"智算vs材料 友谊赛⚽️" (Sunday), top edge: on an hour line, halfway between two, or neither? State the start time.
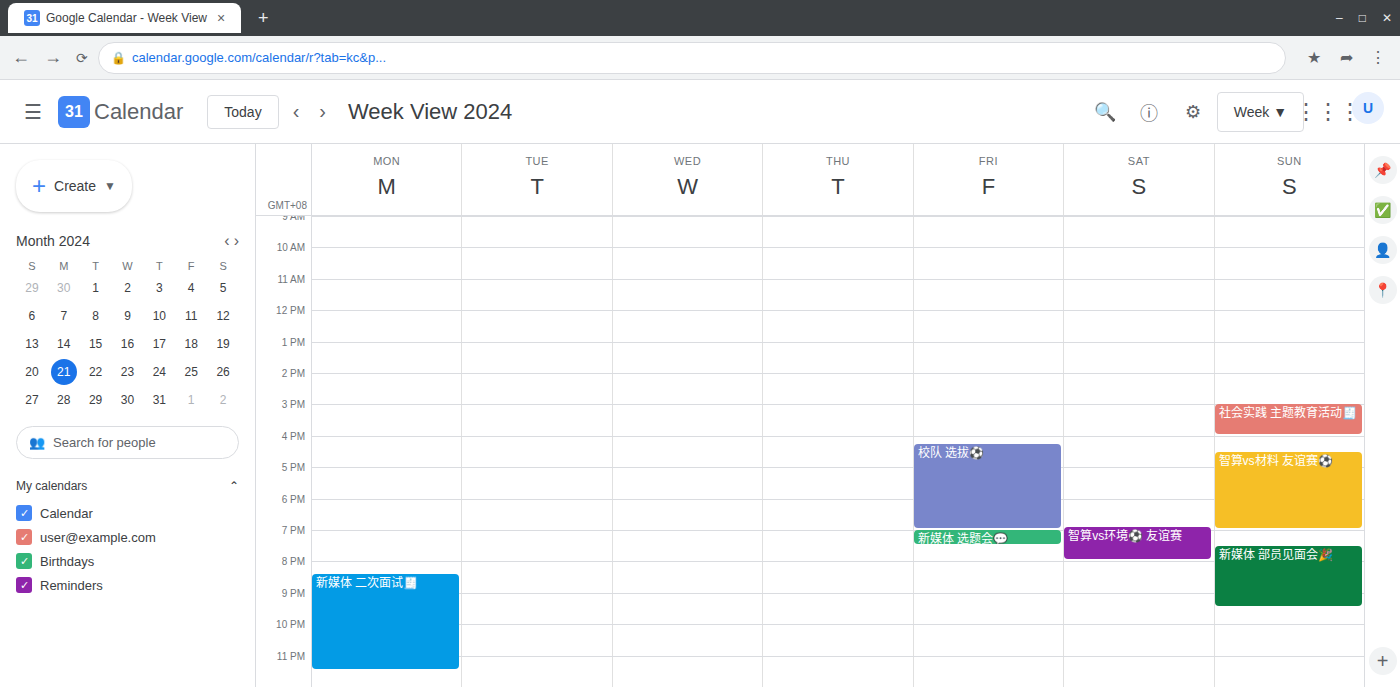
4:30 PM -- halfway between the 4 PM and 5 PM lines.